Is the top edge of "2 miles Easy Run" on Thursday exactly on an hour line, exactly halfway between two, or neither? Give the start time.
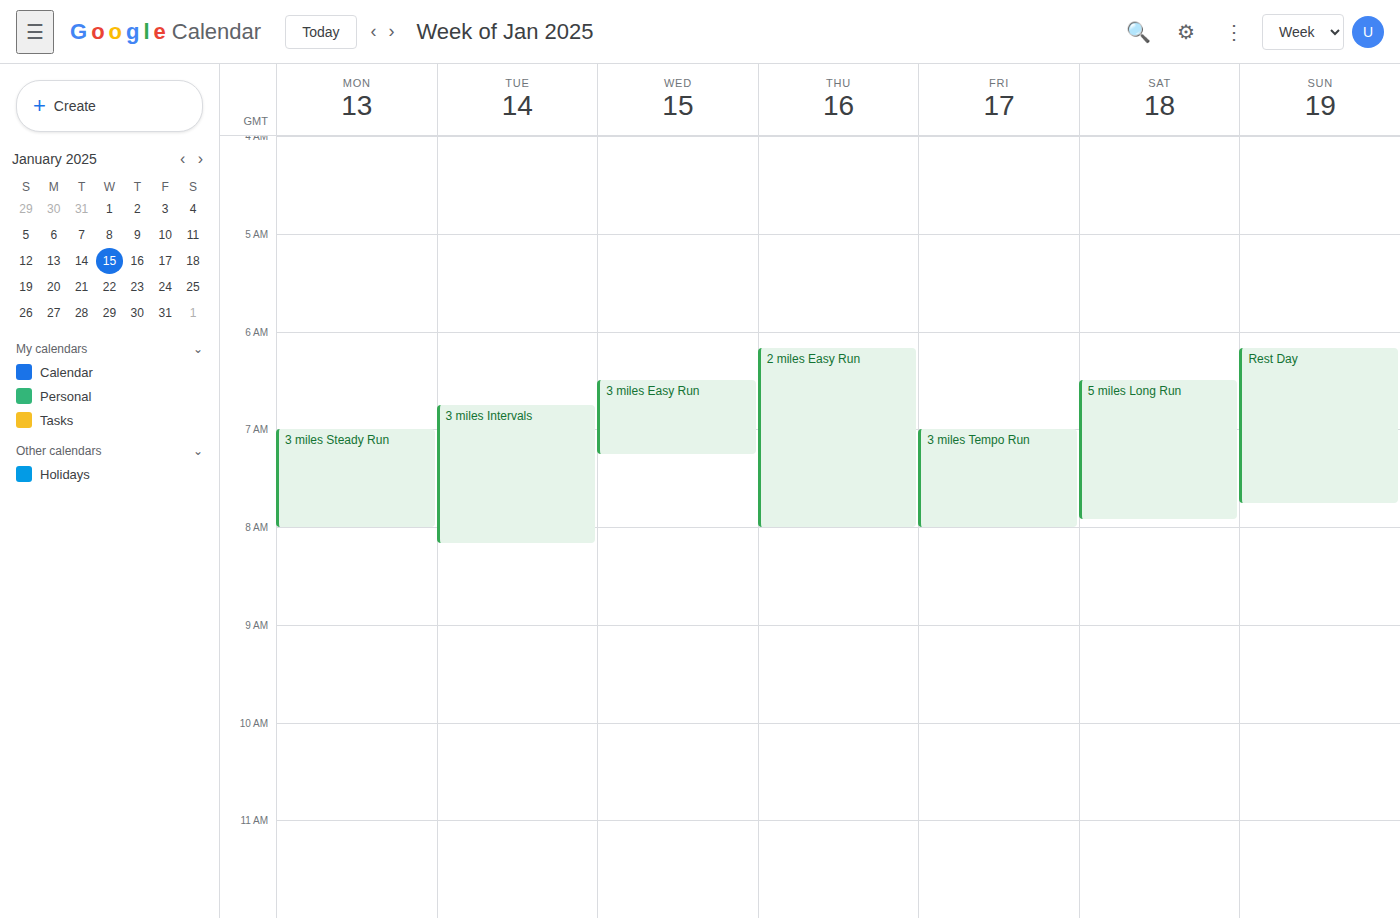
6:10 AM -- neither: 10 minutes below the 6 AM line and 50 minutes above the 7 AM line.